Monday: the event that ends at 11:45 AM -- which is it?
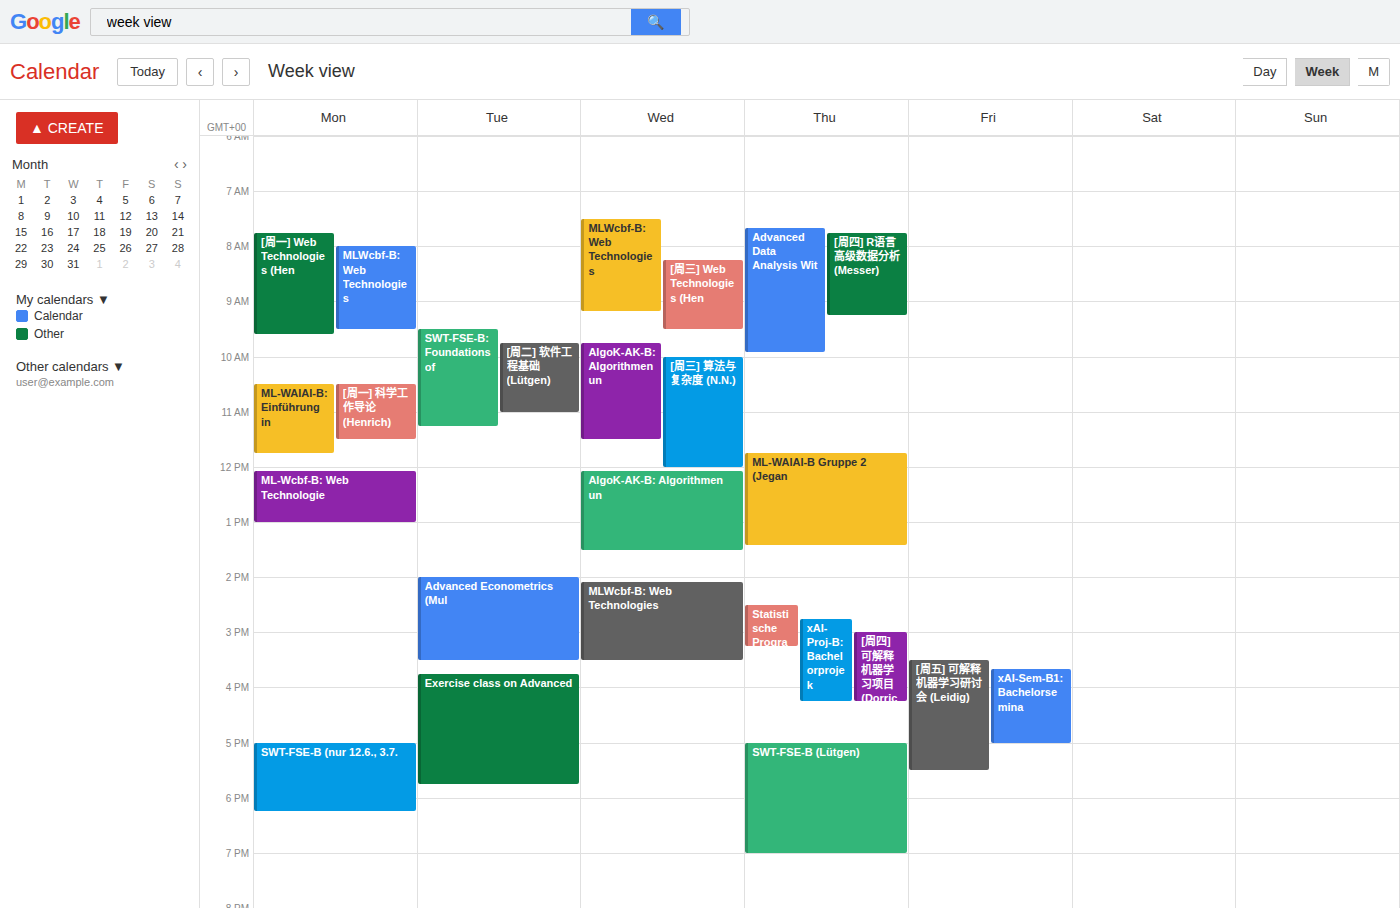
"ML-WAIAI-B: Einführung in"